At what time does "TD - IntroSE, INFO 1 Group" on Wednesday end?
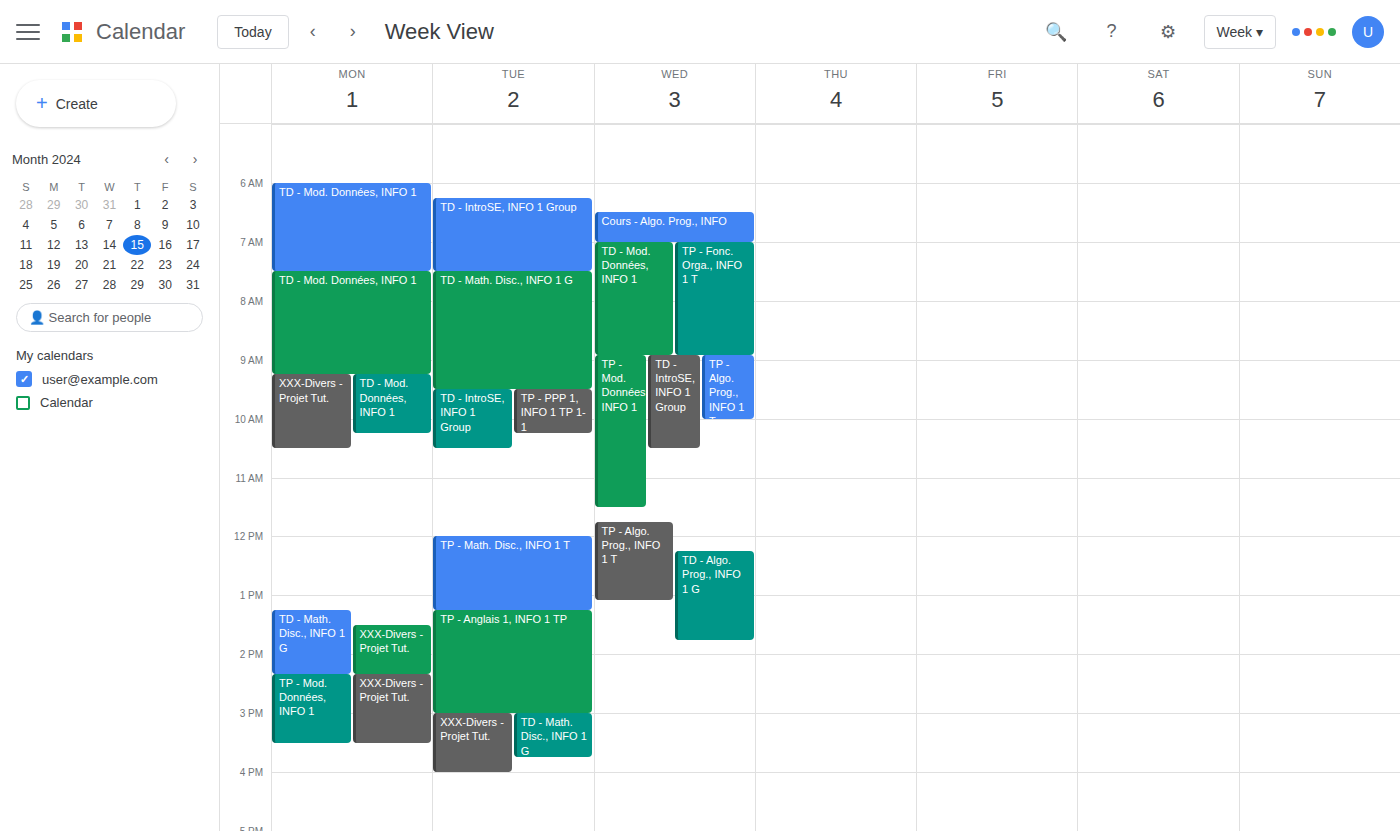
10:30 AM